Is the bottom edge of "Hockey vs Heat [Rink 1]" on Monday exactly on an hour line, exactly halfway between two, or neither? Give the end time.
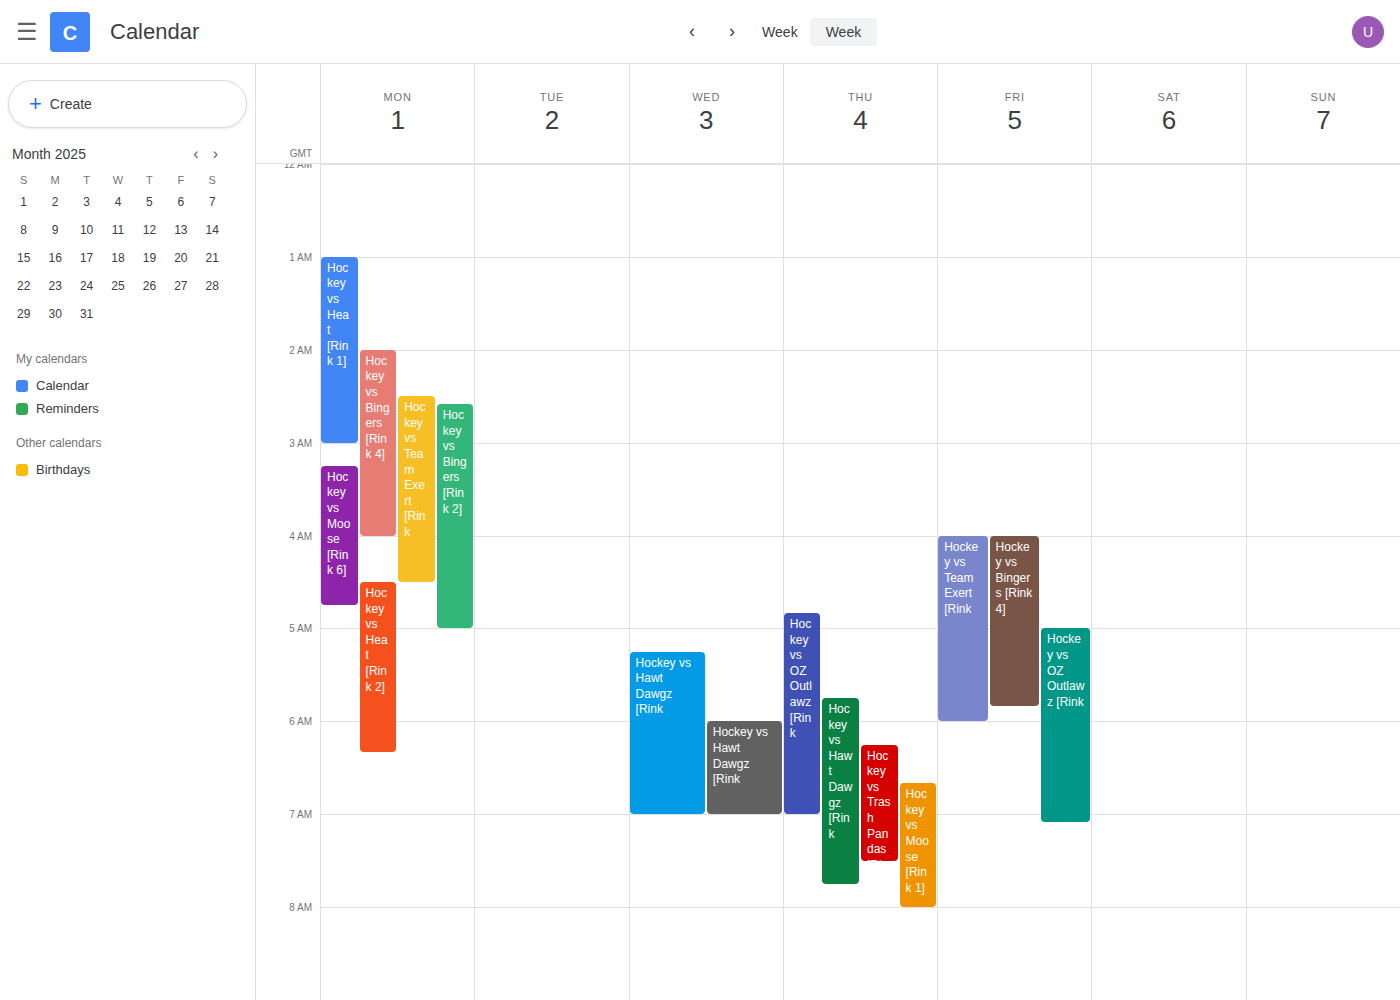
3:00 AM -- exactly on the 3 AM line.